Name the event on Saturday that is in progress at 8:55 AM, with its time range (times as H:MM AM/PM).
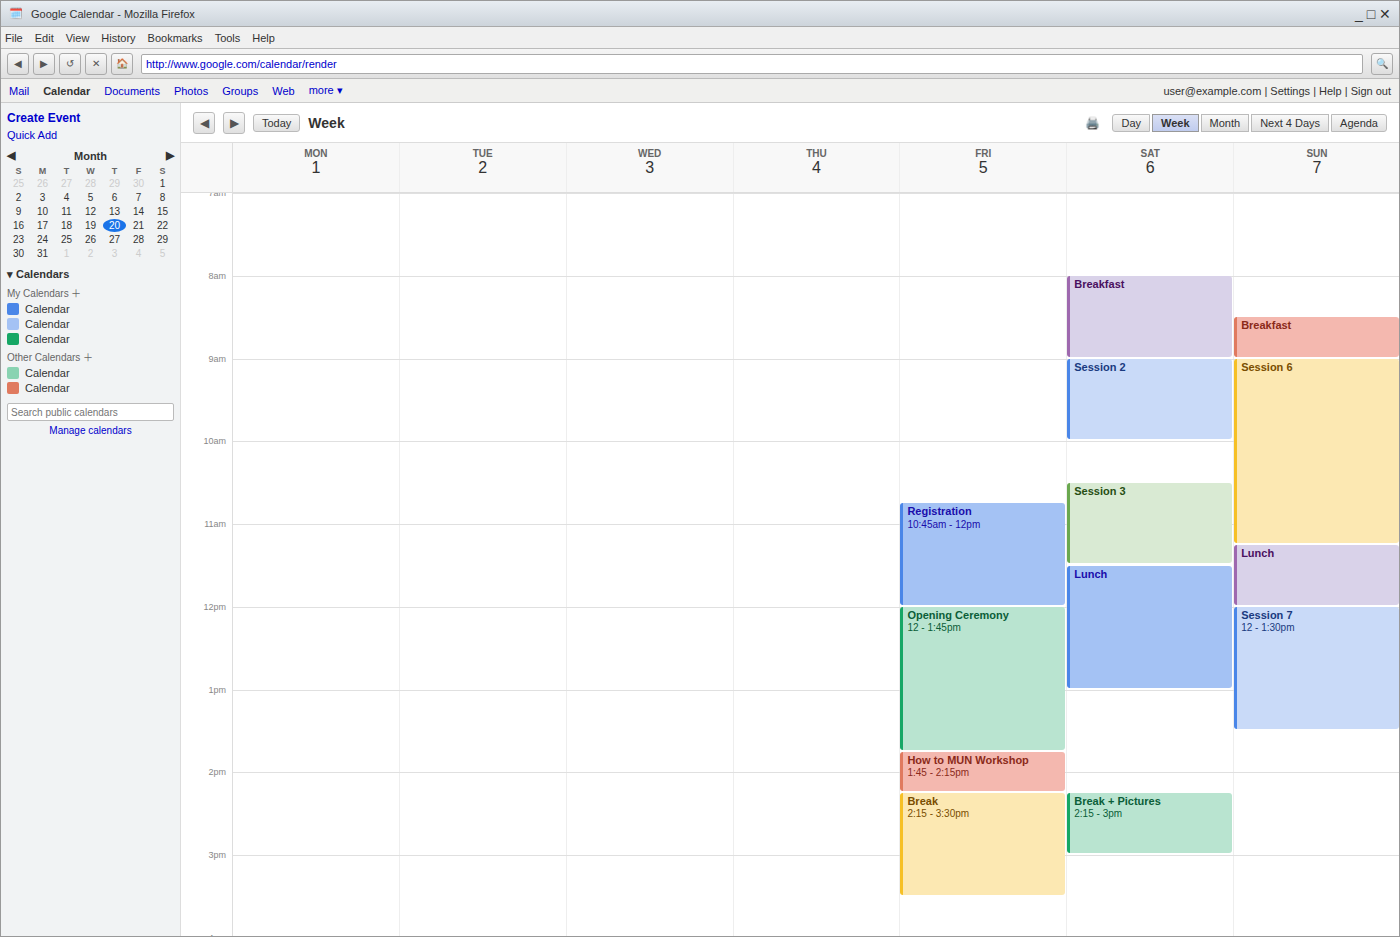
"Breakfast", 8:00 AM to 9:00 AM